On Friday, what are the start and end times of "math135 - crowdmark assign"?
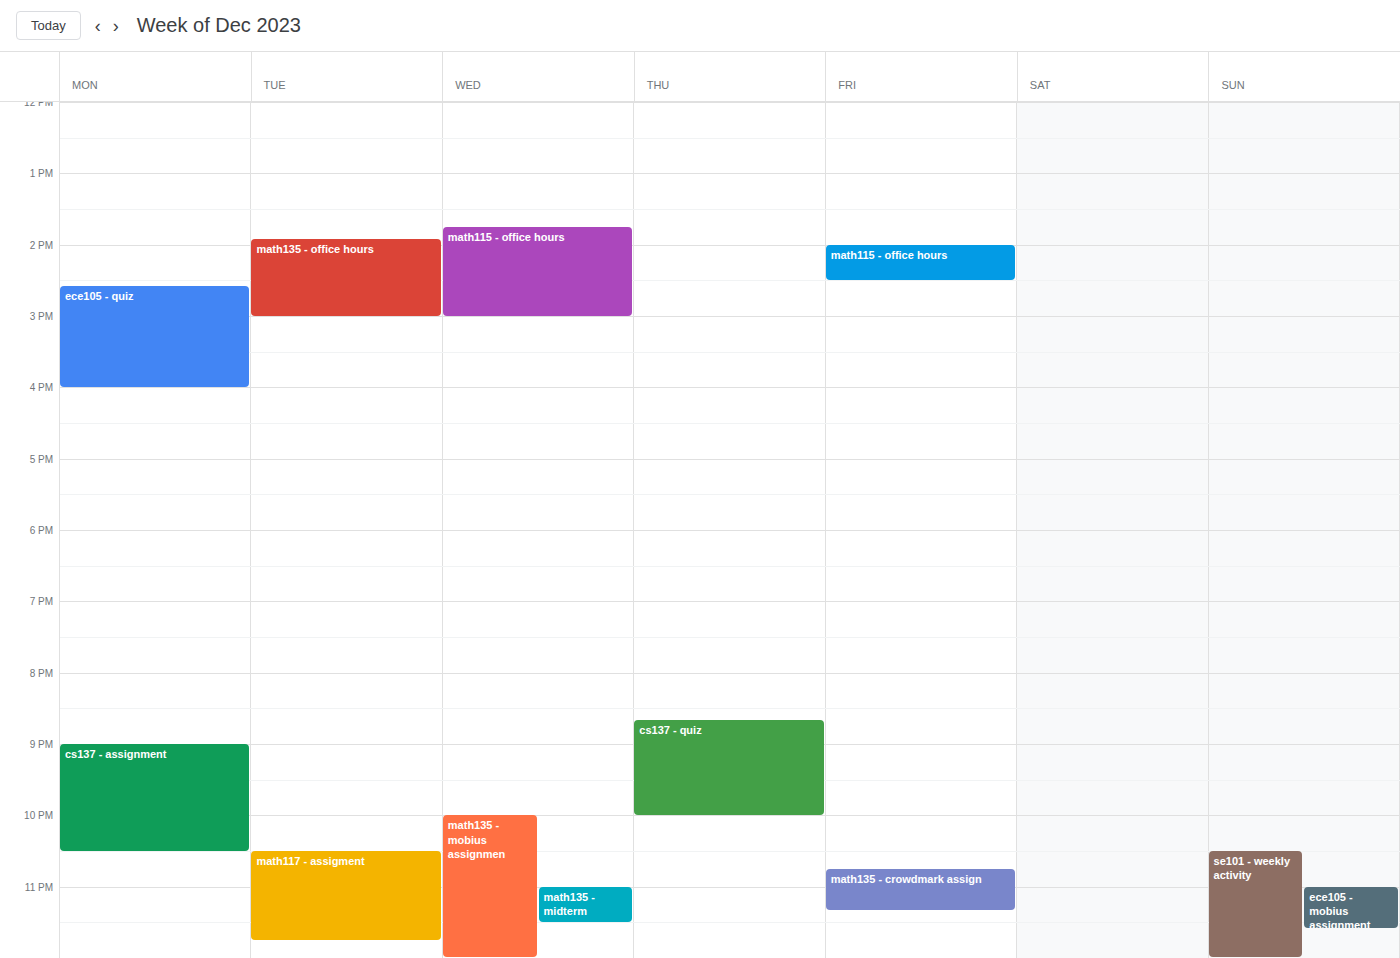
22:45 to 23:20